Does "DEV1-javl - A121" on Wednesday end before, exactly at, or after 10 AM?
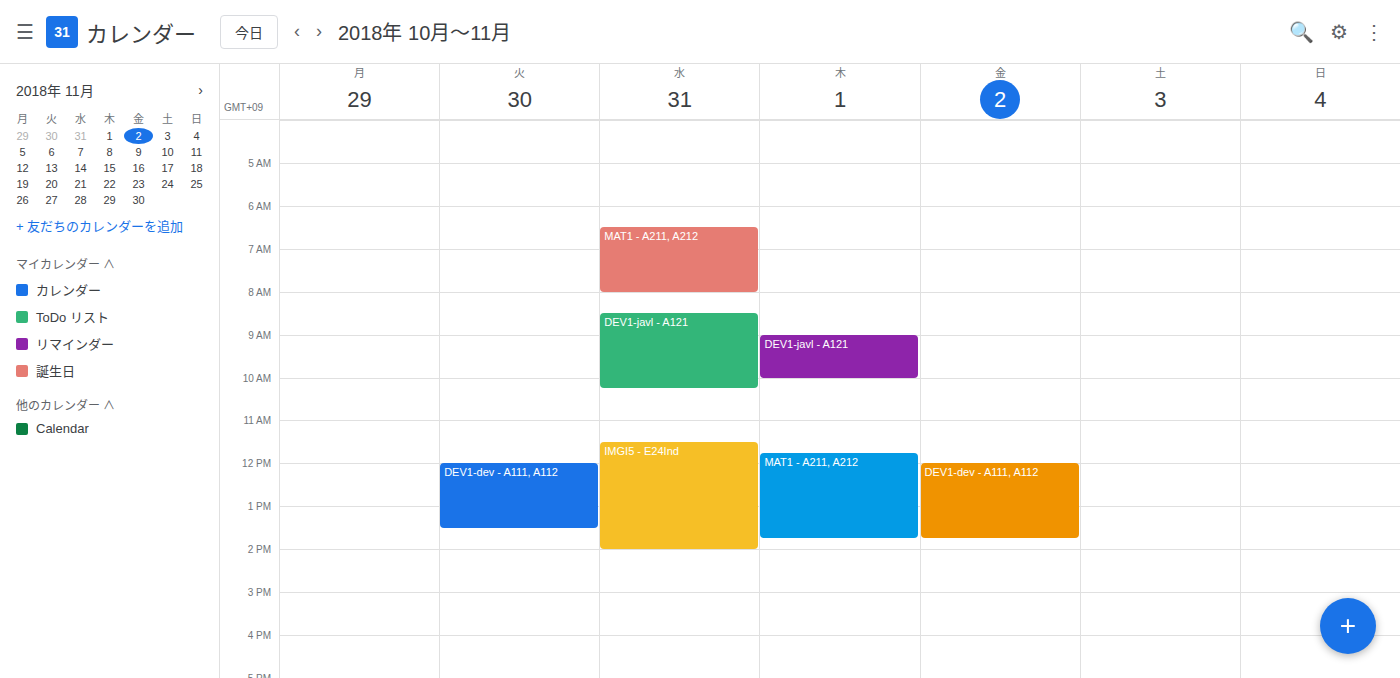
10:15 AM -- after 10 AM, 15 minutes below the 10 AM line.